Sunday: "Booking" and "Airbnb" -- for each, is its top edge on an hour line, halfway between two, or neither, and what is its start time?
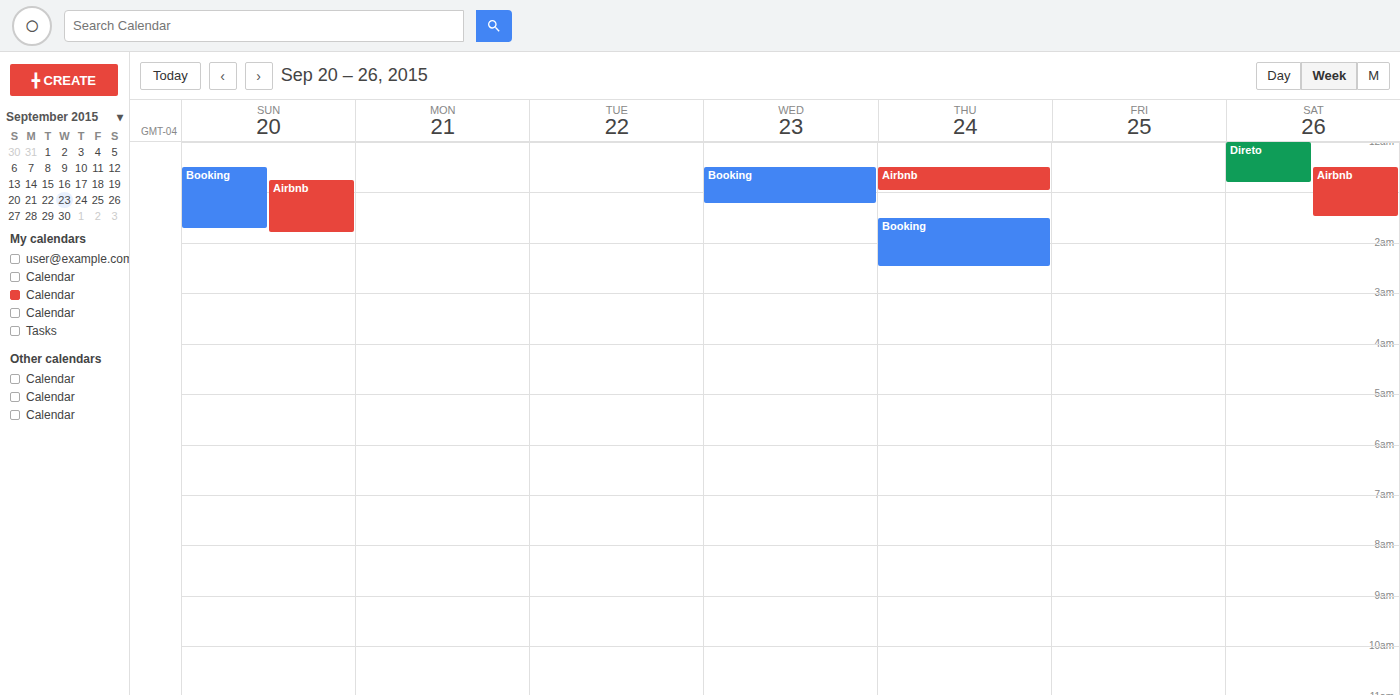
"Booking": 12:30 AM, halfway between the 12 AM and 1 AM lines. "Airbnb": 12:45 AM, neither: three quarters of the way from the 12 AM line to the 1 AM line.